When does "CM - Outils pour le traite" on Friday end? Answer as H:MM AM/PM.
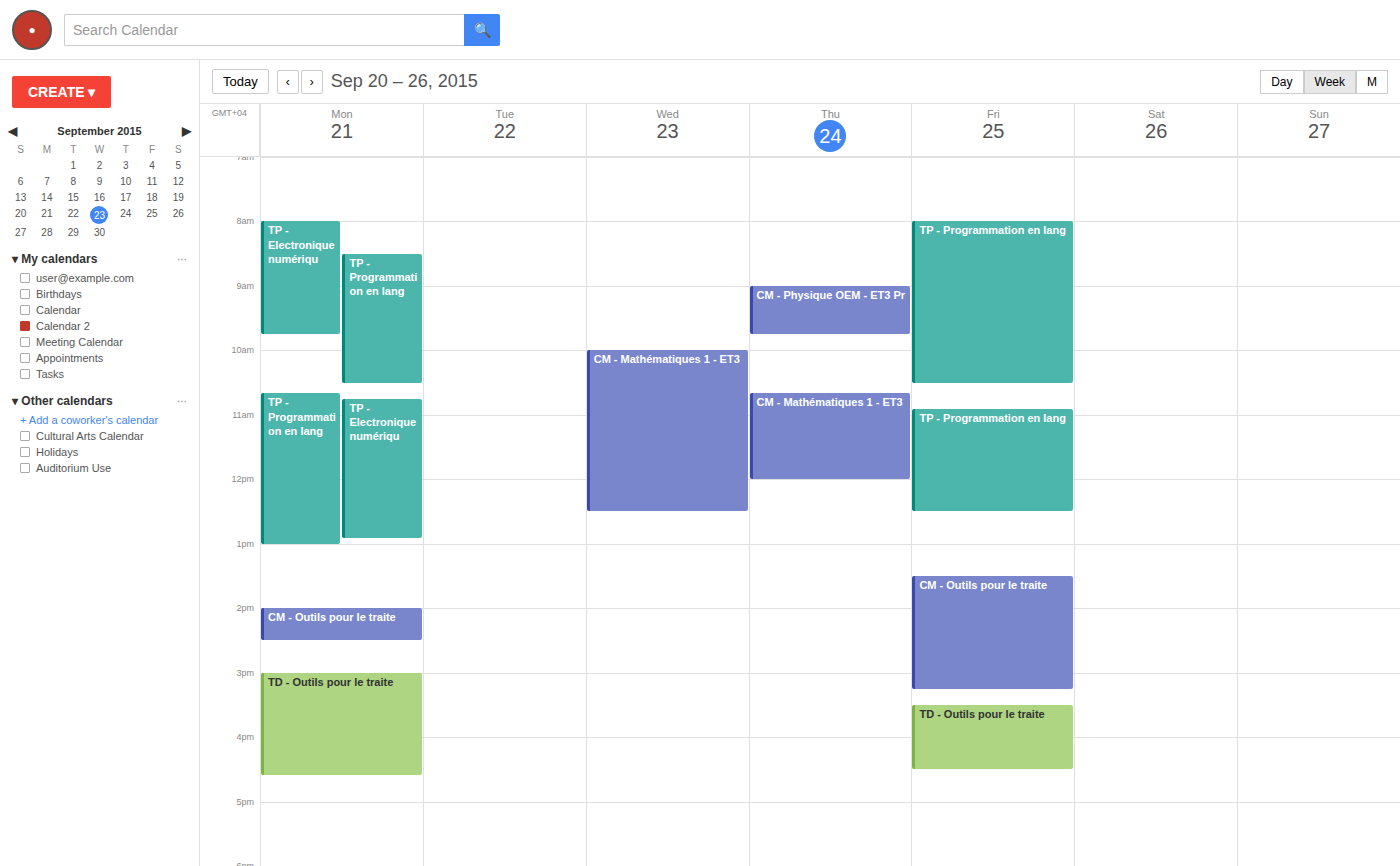
3:15 PM